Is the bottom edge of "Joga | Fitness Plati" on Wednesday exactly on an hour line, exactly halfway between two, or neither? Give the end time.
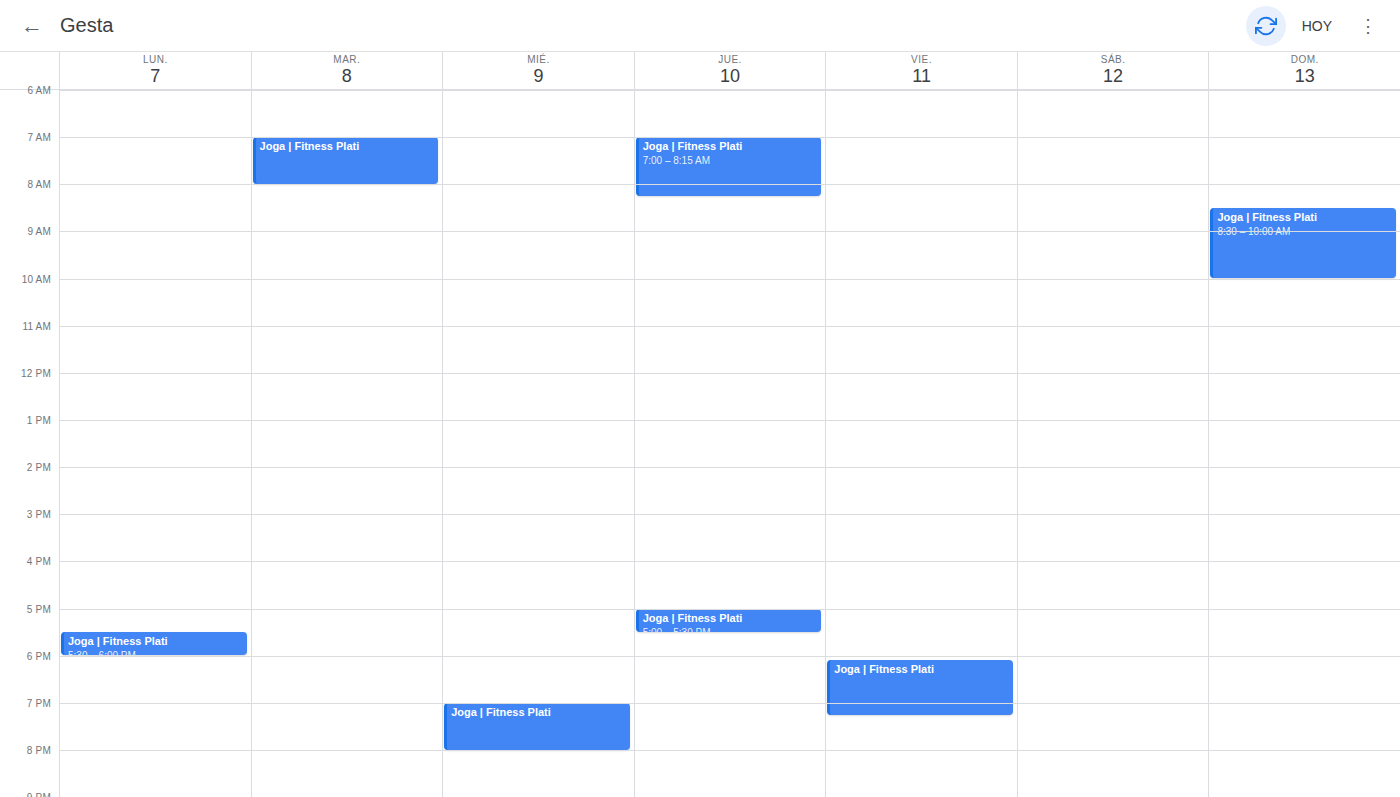
8:00 PM -- exactly on the 8 PM line.